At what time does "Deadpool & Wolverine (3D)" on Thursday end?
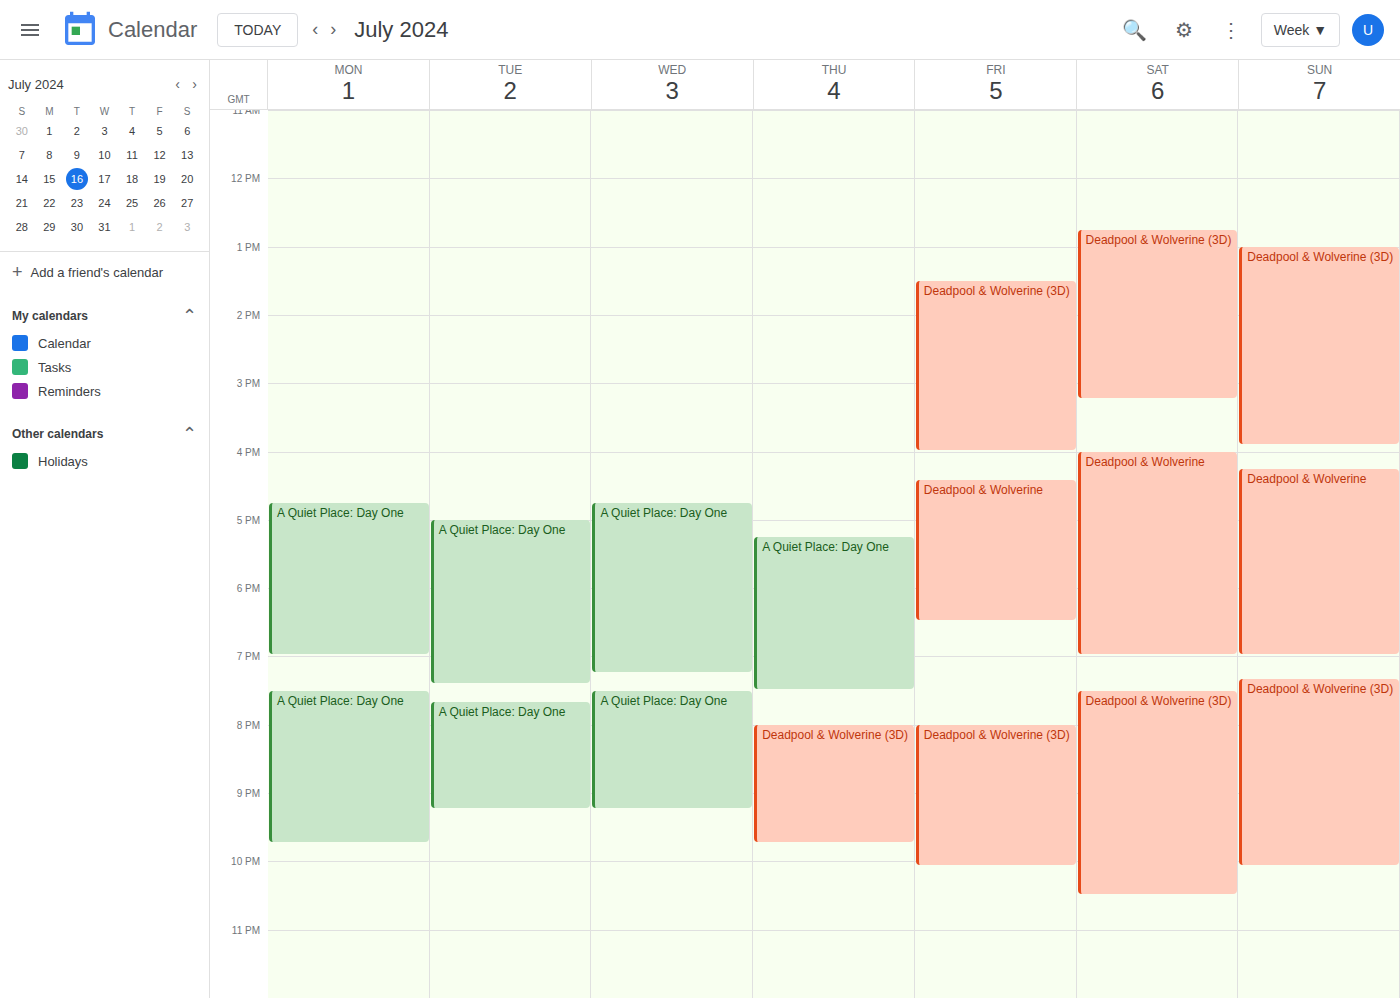
9:45 PM